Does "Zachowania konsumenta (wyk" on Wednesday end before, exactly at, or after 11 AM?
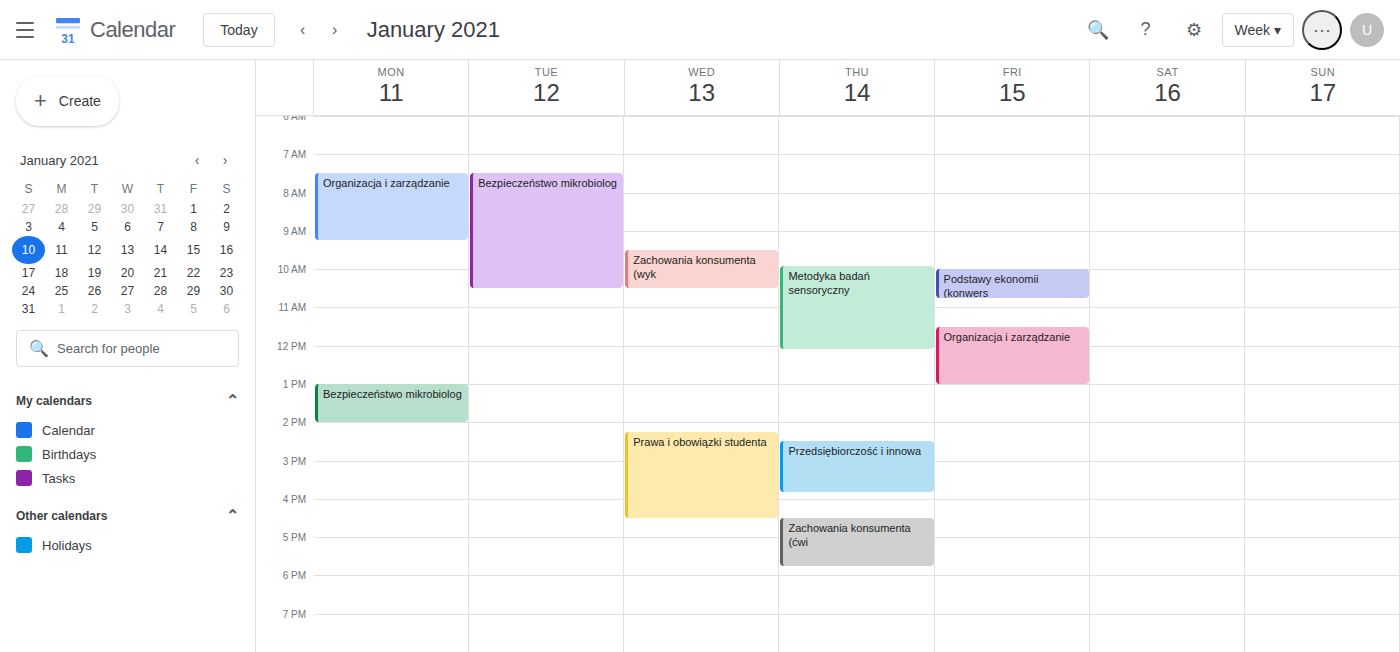
10:30 AM -- before 11 AM, 30 minutes above the 11 AM line.